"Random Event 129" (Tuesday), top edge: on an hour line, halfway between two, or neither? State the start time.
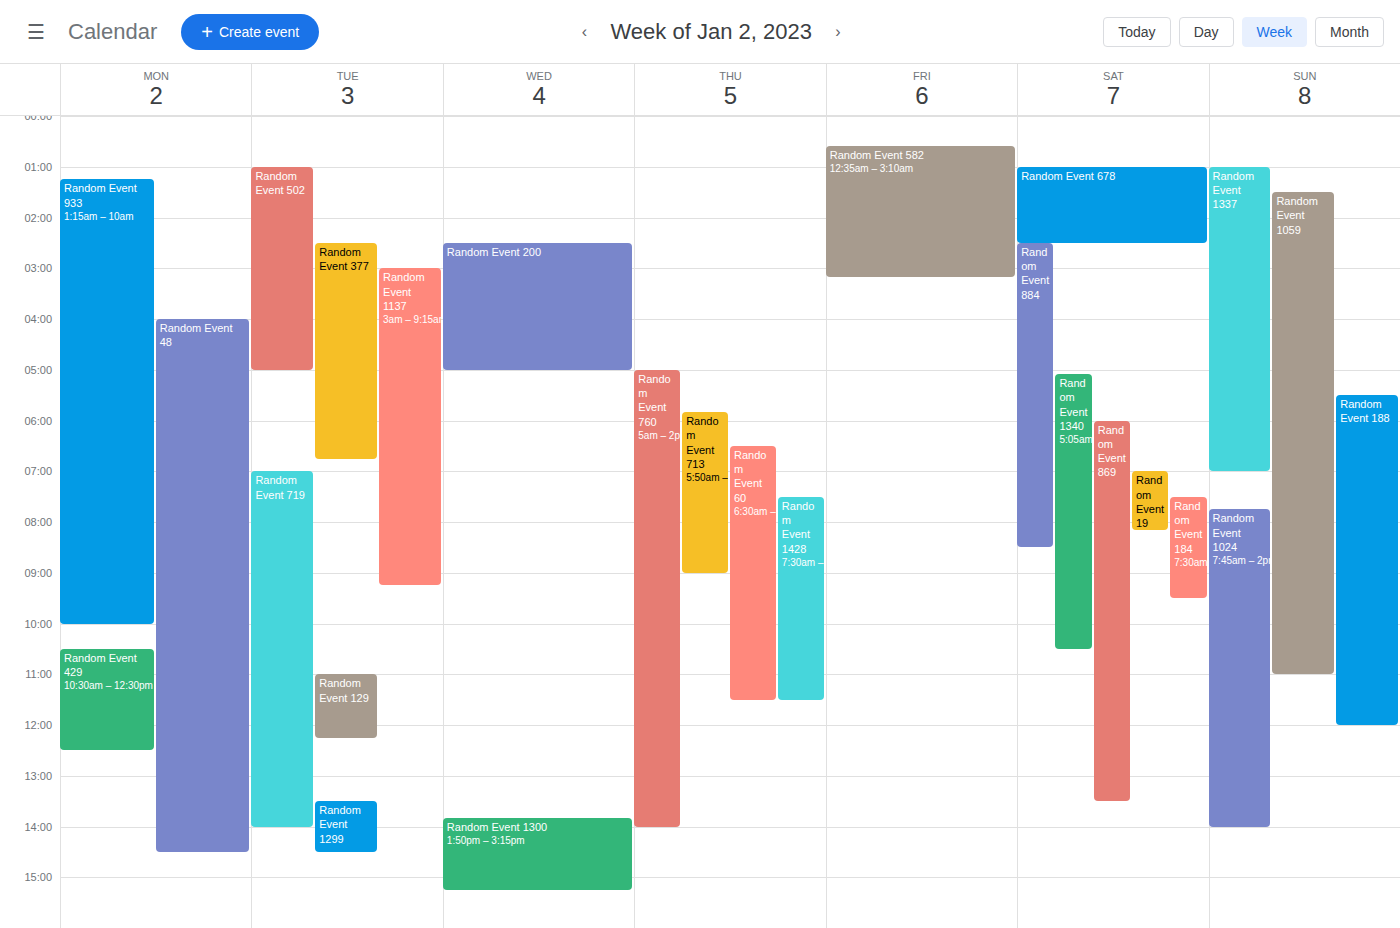
11:00 AM -- exactly on the 11 AM line.